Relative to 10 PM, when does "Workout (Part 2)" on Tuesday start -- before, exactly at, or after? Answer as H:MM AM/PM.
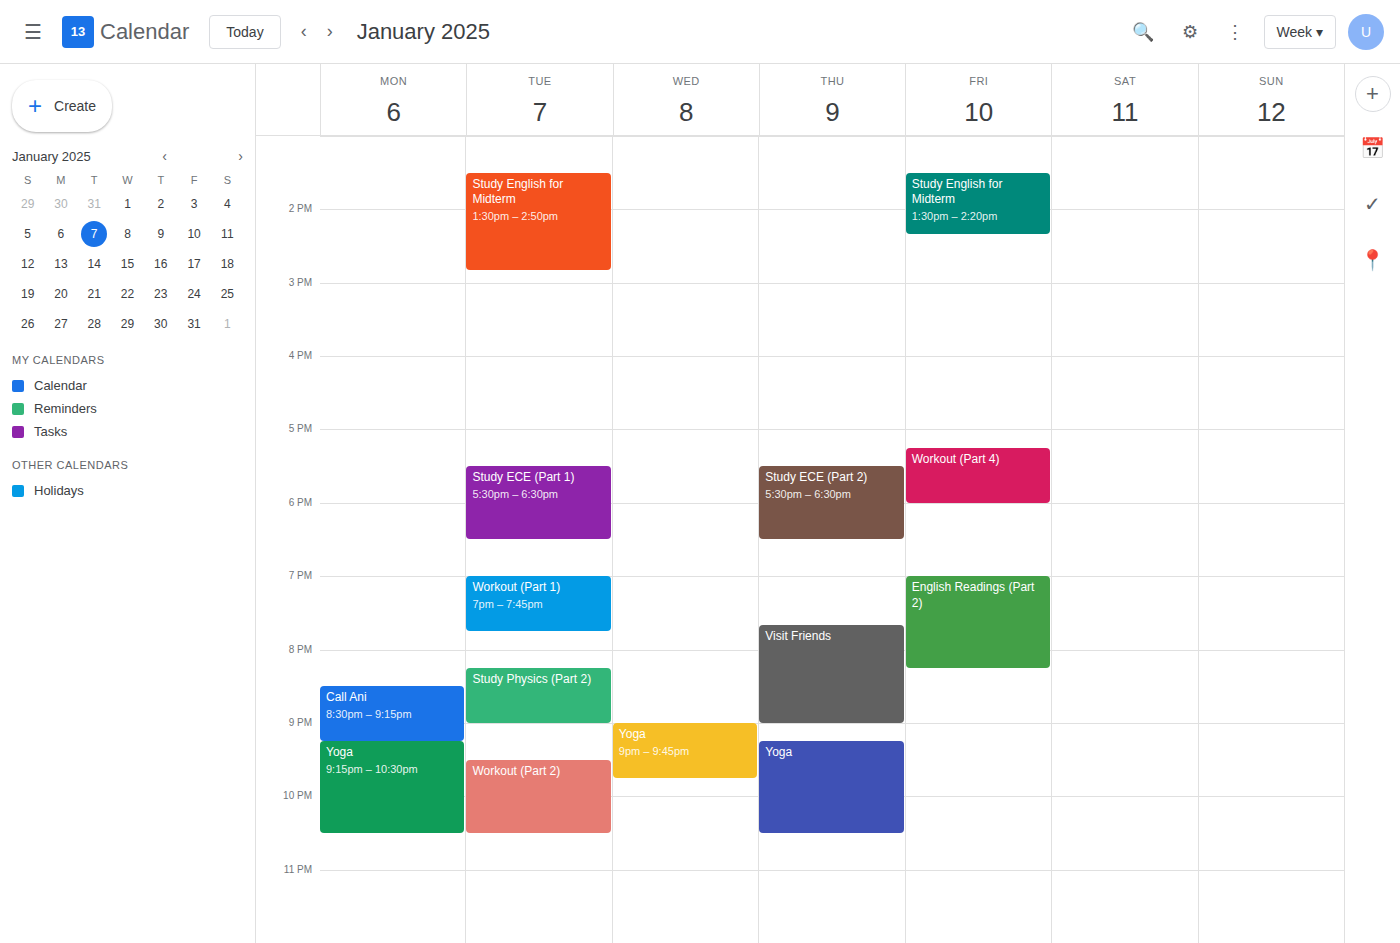
9:30 PM -- before 10 PM, 30 minutes above the 10 PM line.